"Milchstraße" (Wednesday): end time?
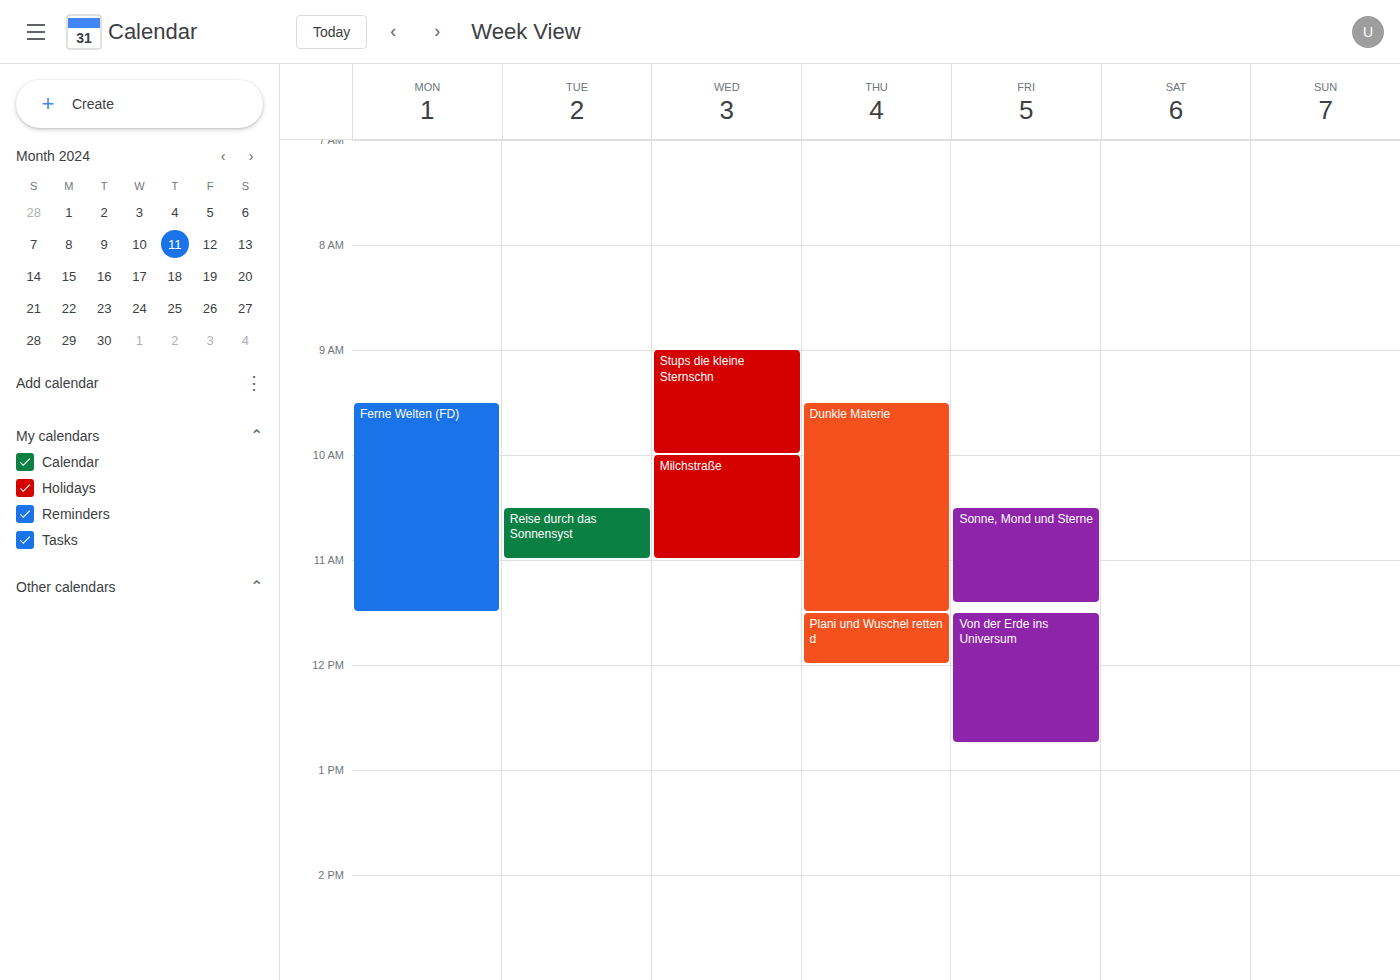
11:00 AM